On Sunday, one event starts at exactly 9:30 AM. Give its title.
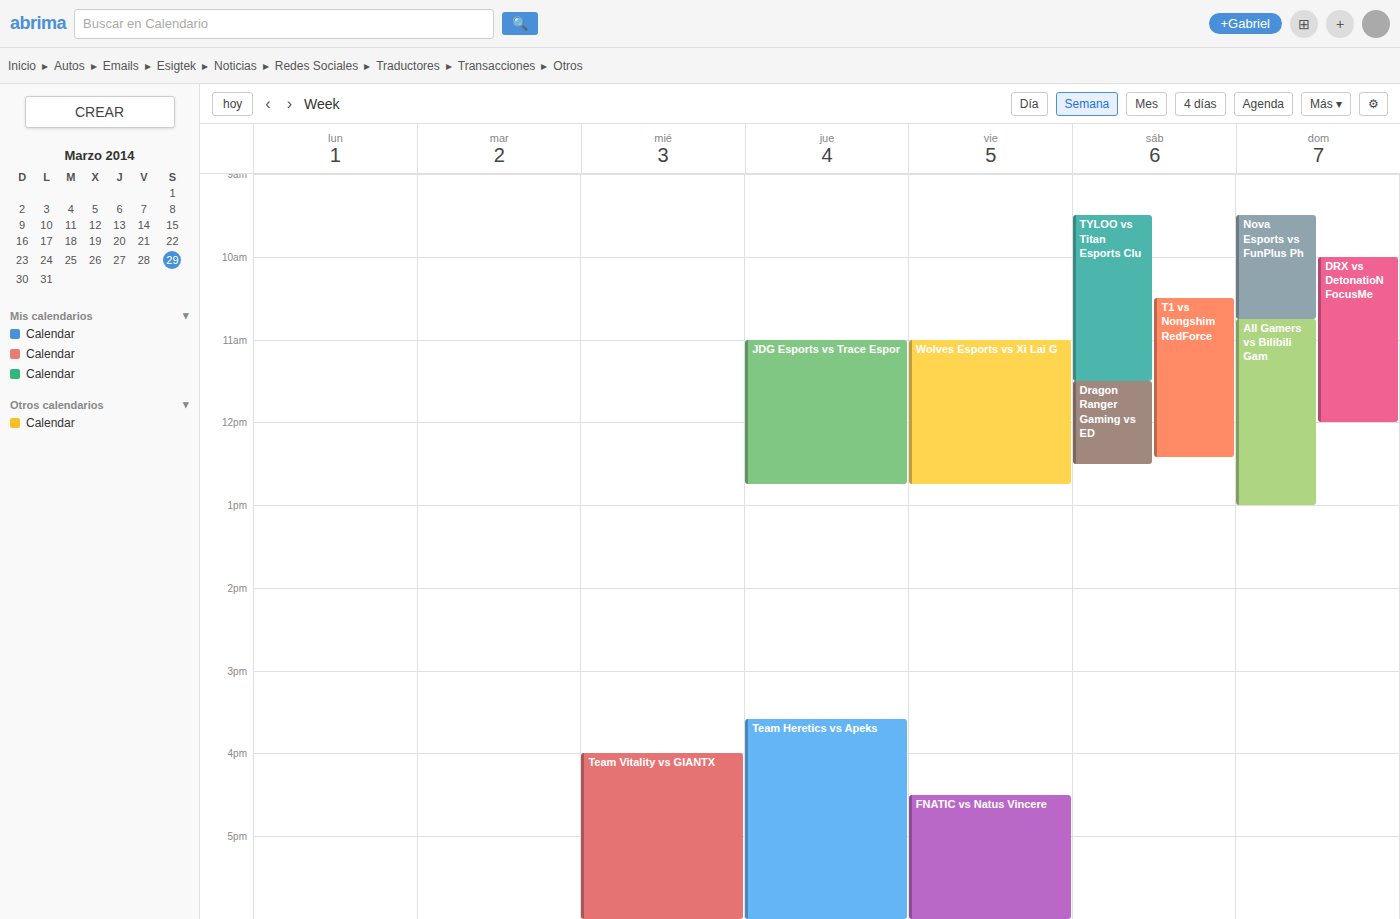
"Nova Esports vs FunPlus Ph"